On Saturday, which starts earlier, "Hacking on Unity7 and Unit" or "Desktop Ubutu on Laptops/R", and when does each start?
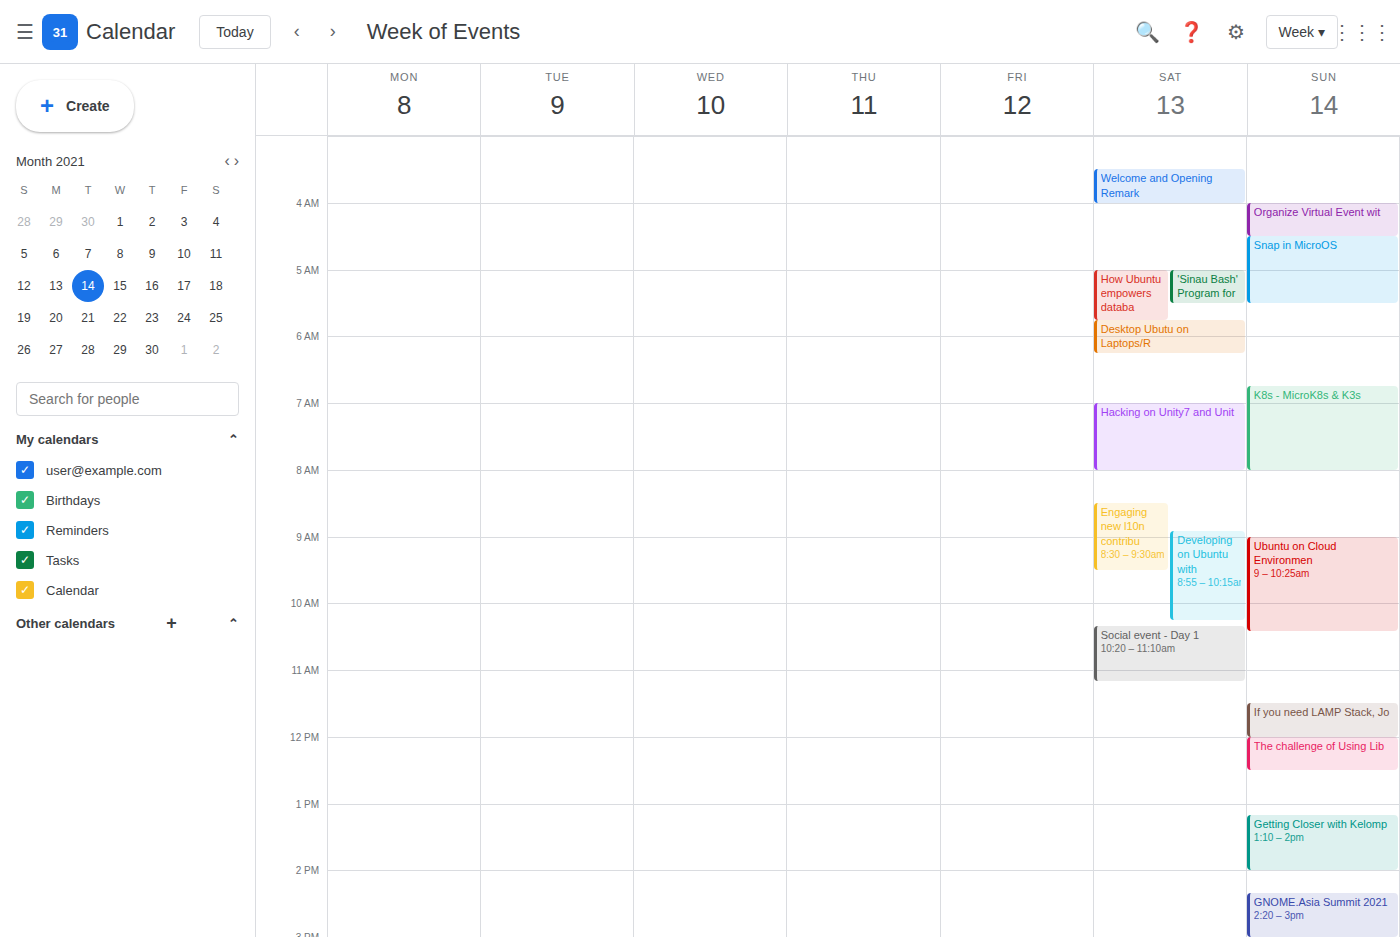
"Desktop Ubutu on Laptops/R" 5:45 AM; "Hacking on Unity7 and Unit" 7:00 AM.